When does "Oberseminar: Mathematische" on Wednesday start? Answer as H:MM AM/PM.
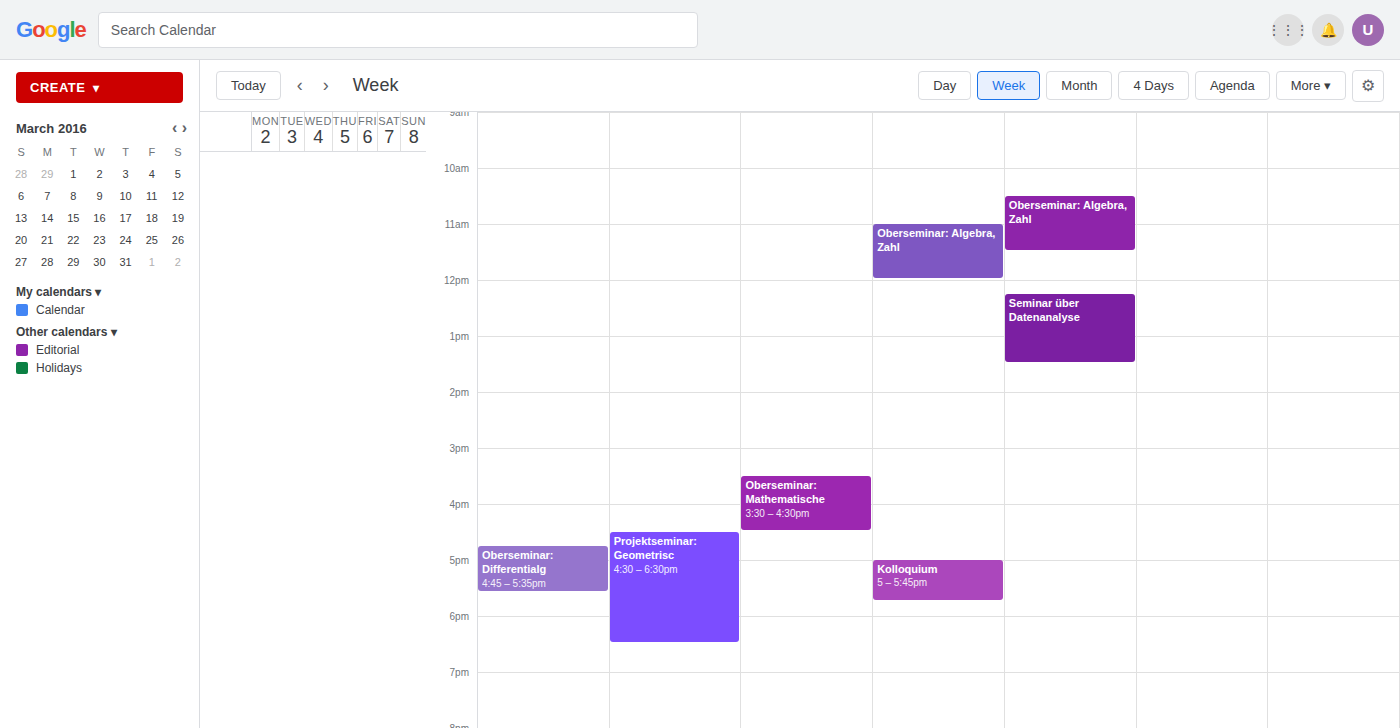
3:30 PM